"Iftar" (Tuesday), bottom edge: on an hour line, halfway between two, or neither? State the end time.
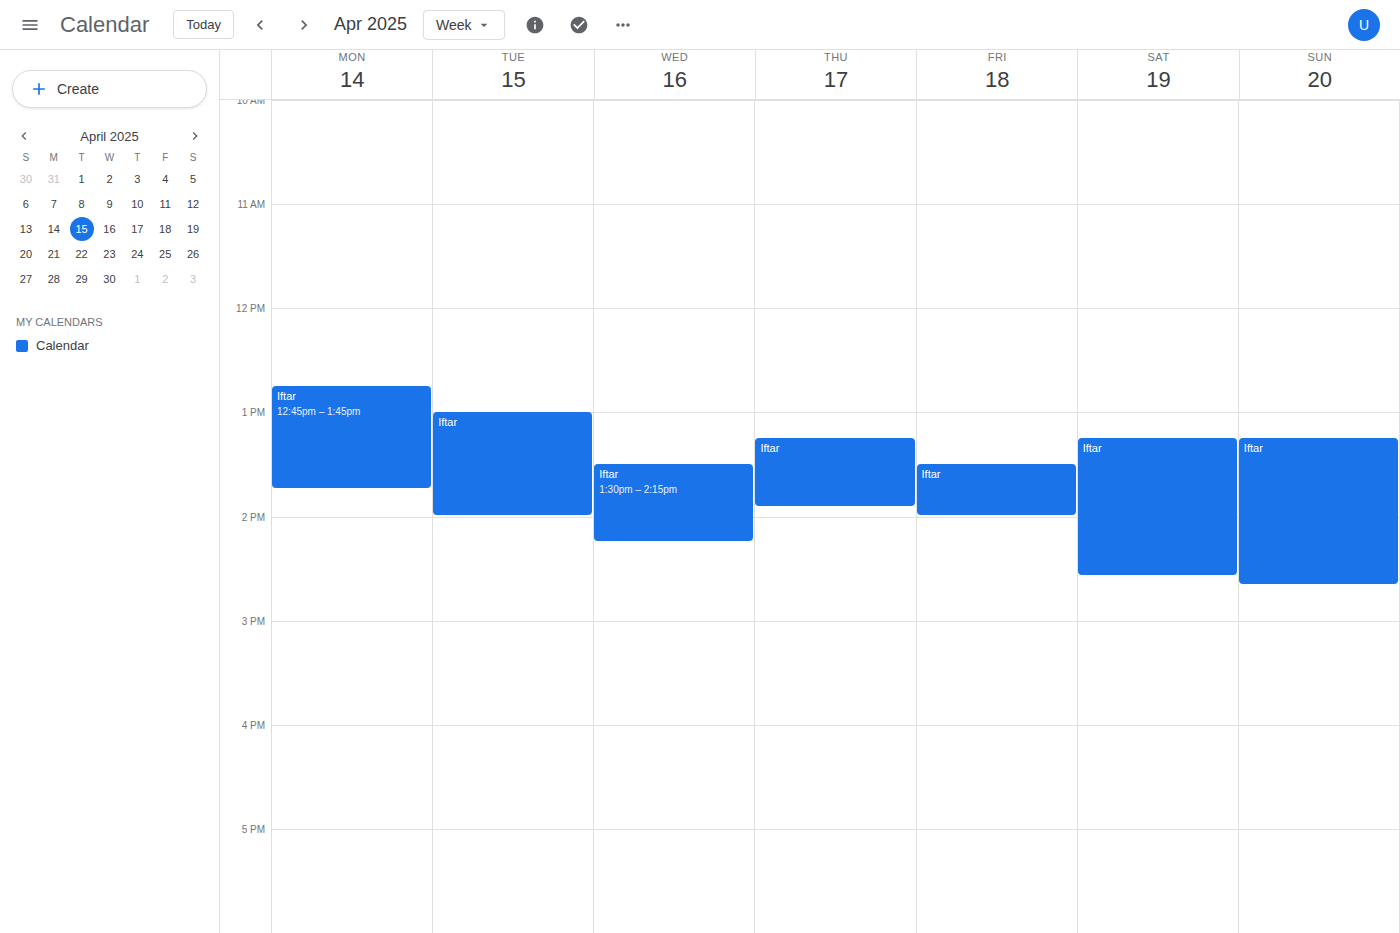
2:00 PM -- exactly on the 2 PM line.